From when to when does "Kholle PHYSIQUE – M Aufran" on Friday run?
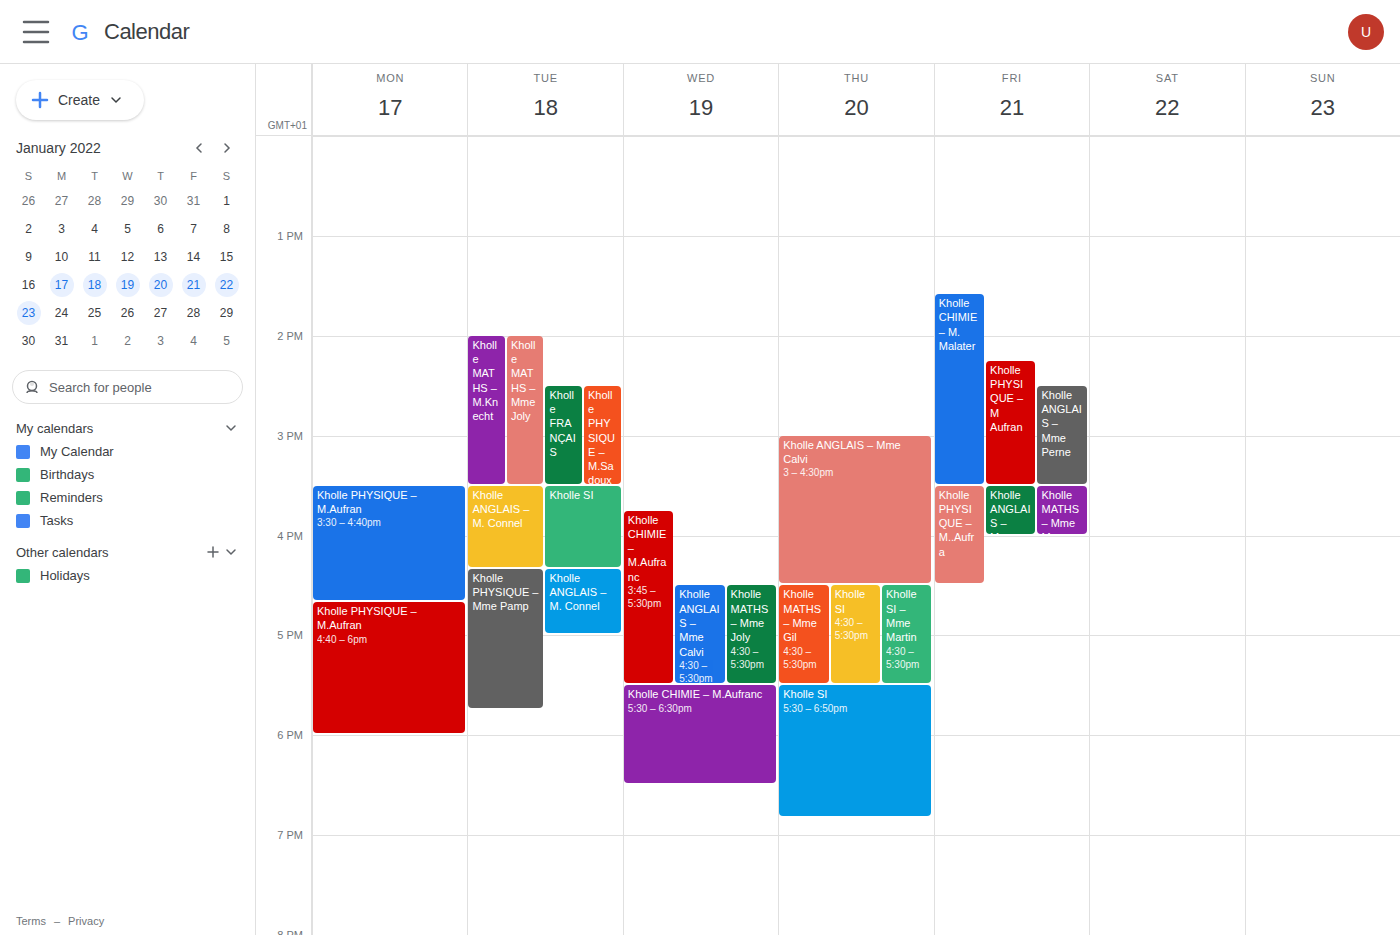
2:15 PM to 3:30 PM